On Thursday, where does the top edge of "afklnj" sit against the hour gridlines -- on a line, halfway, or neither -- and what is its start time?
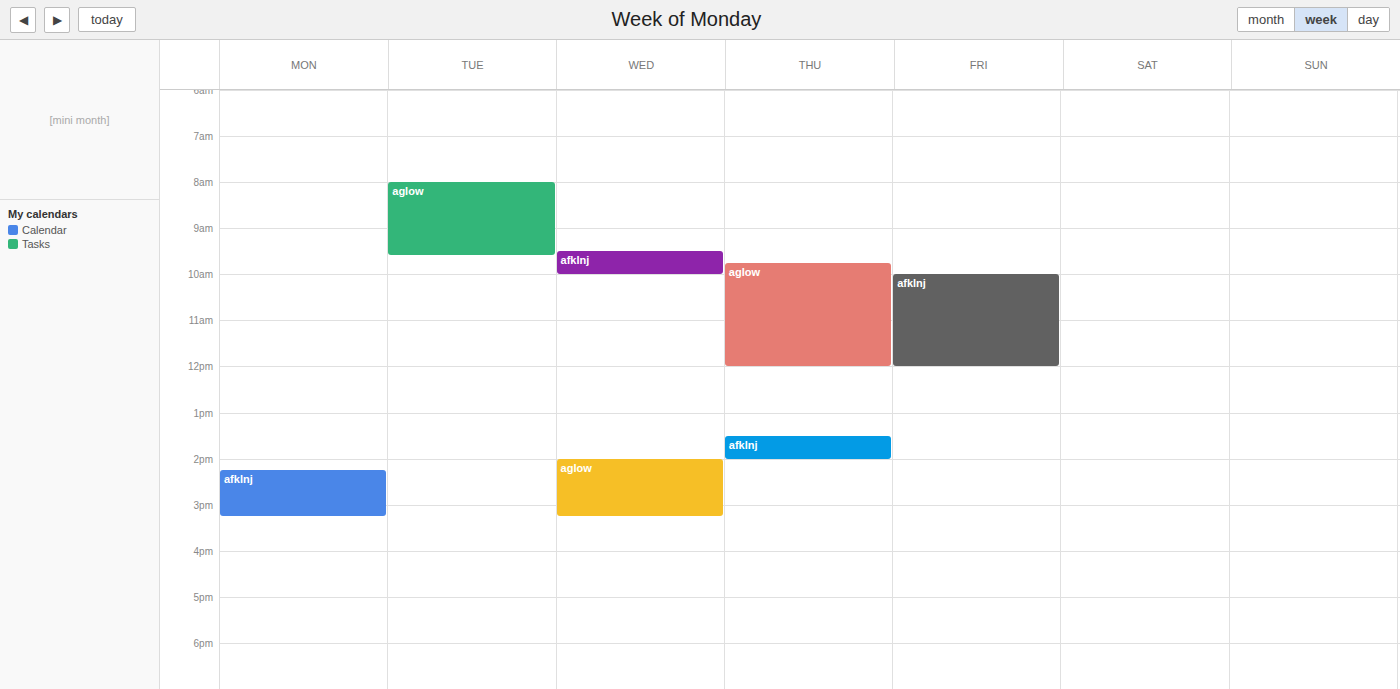
1:30 PM -- halfway between the 1 PM and 2 PM lines.